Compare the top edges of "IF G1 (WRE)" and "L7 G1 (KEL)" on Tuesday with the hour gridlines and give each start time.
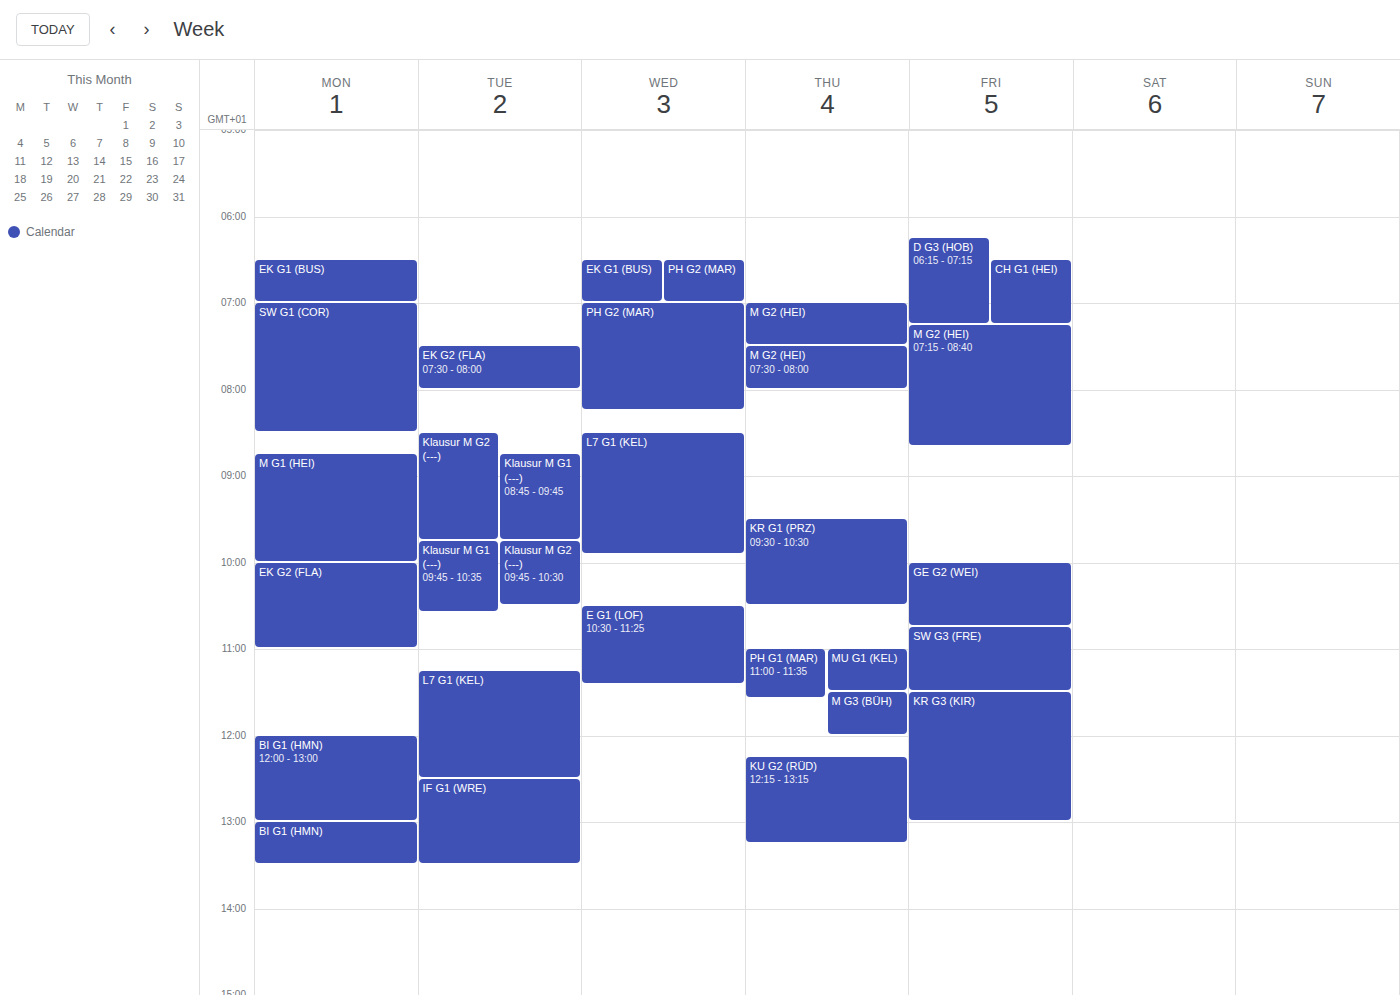
"IF G1 (WRE)": 12:30 PM, halfway between the 12 PM and 1 PM lines. "L7 G1 (KEL)": 11:15 AM, neither: a quarter of the way from the 11 AM line to the 12 PM line.